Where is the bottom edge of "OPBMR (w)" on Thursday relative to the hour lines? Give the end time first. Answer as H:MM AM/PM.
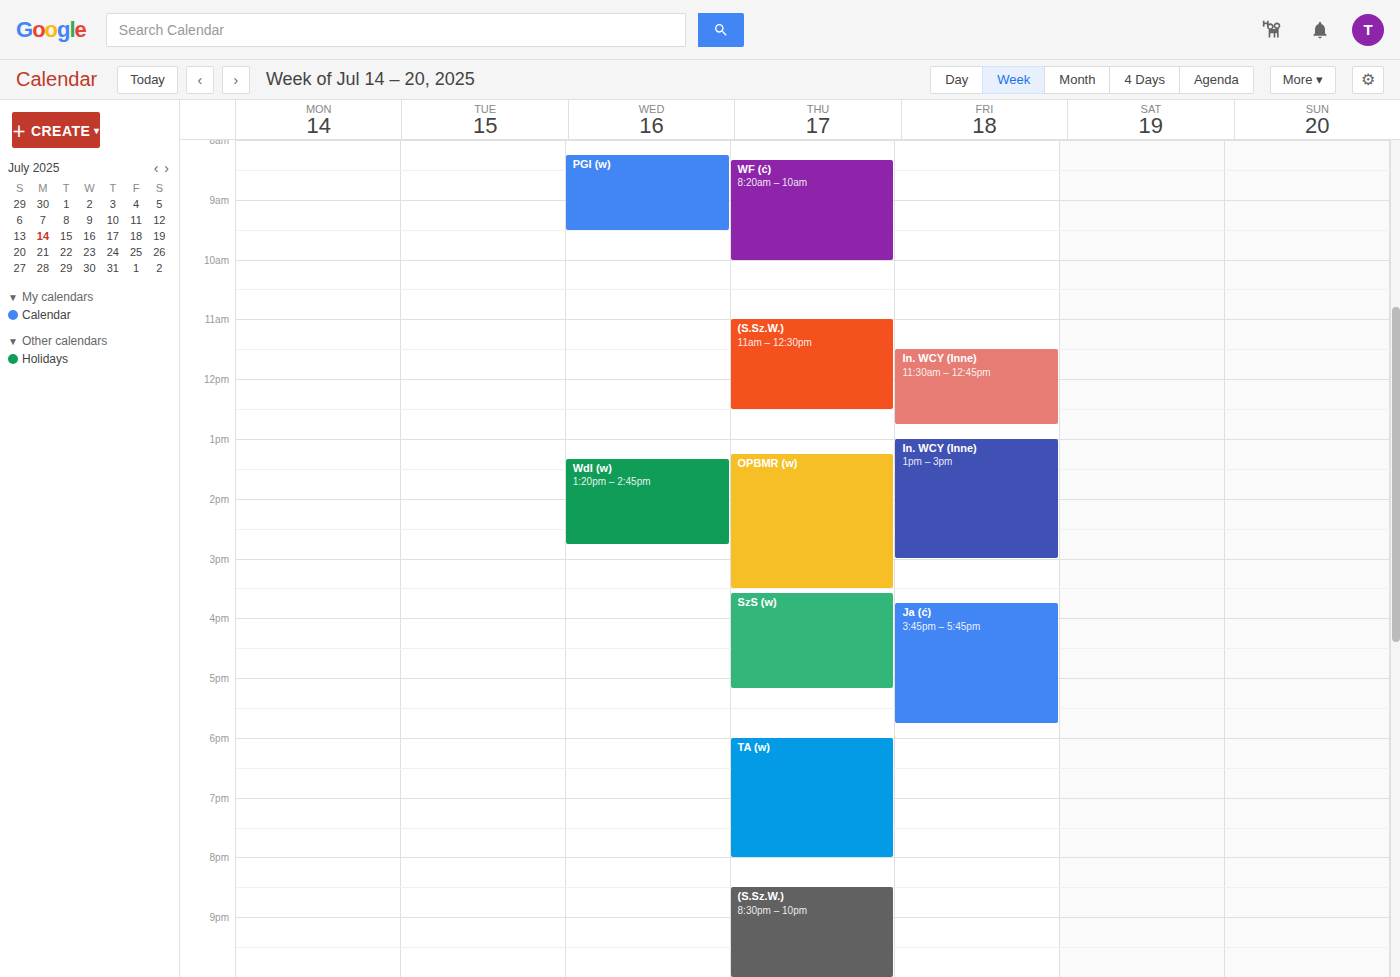
3:30 PM -- halfway between the 3 PM and 4 PM lines.